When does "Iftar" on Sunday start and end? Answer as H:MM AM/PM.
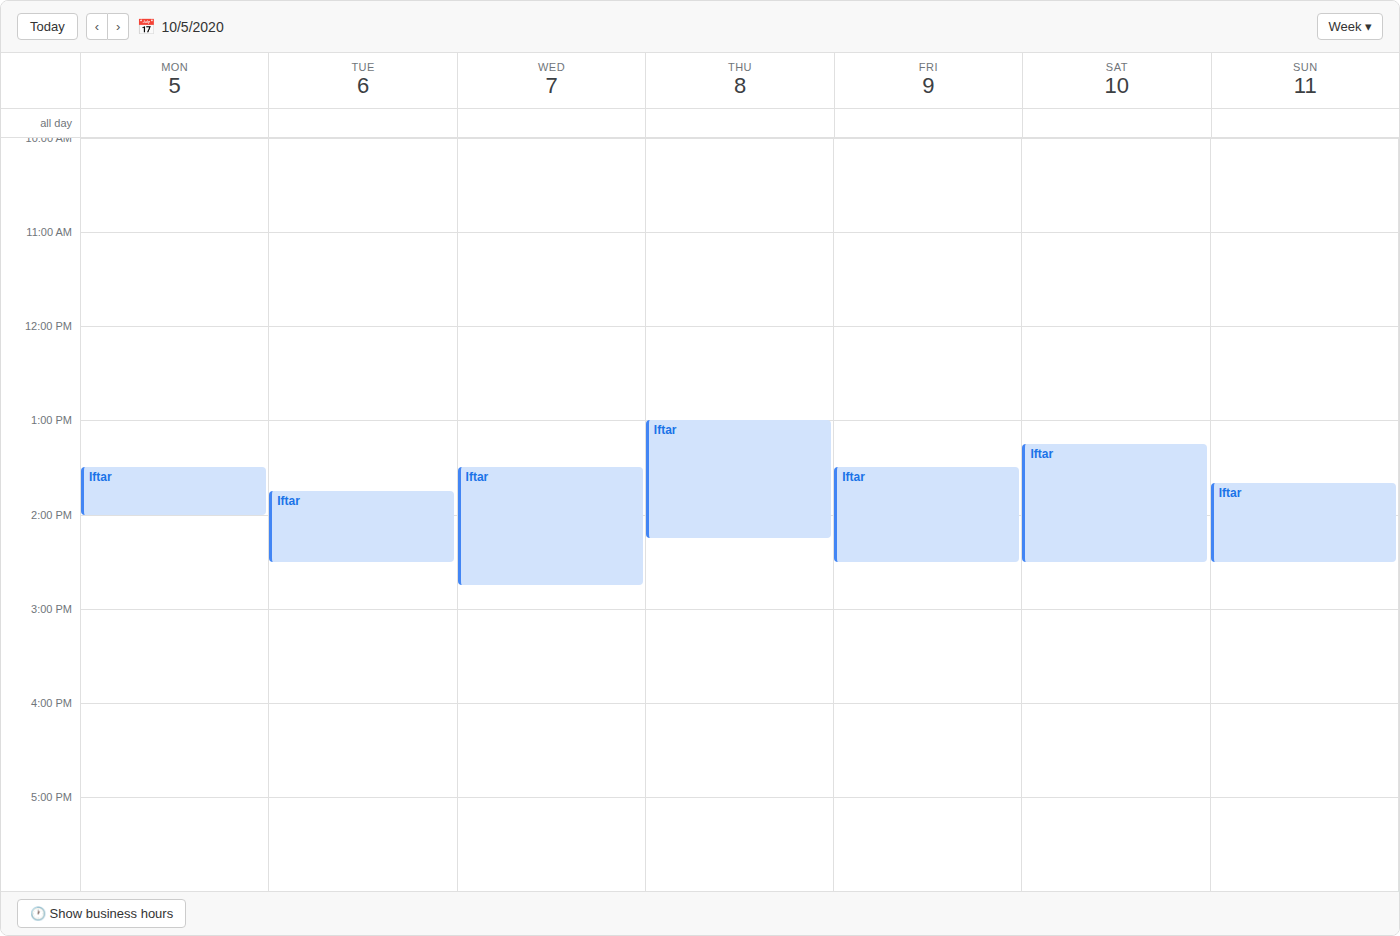
1:40 PM to 2:30 PM